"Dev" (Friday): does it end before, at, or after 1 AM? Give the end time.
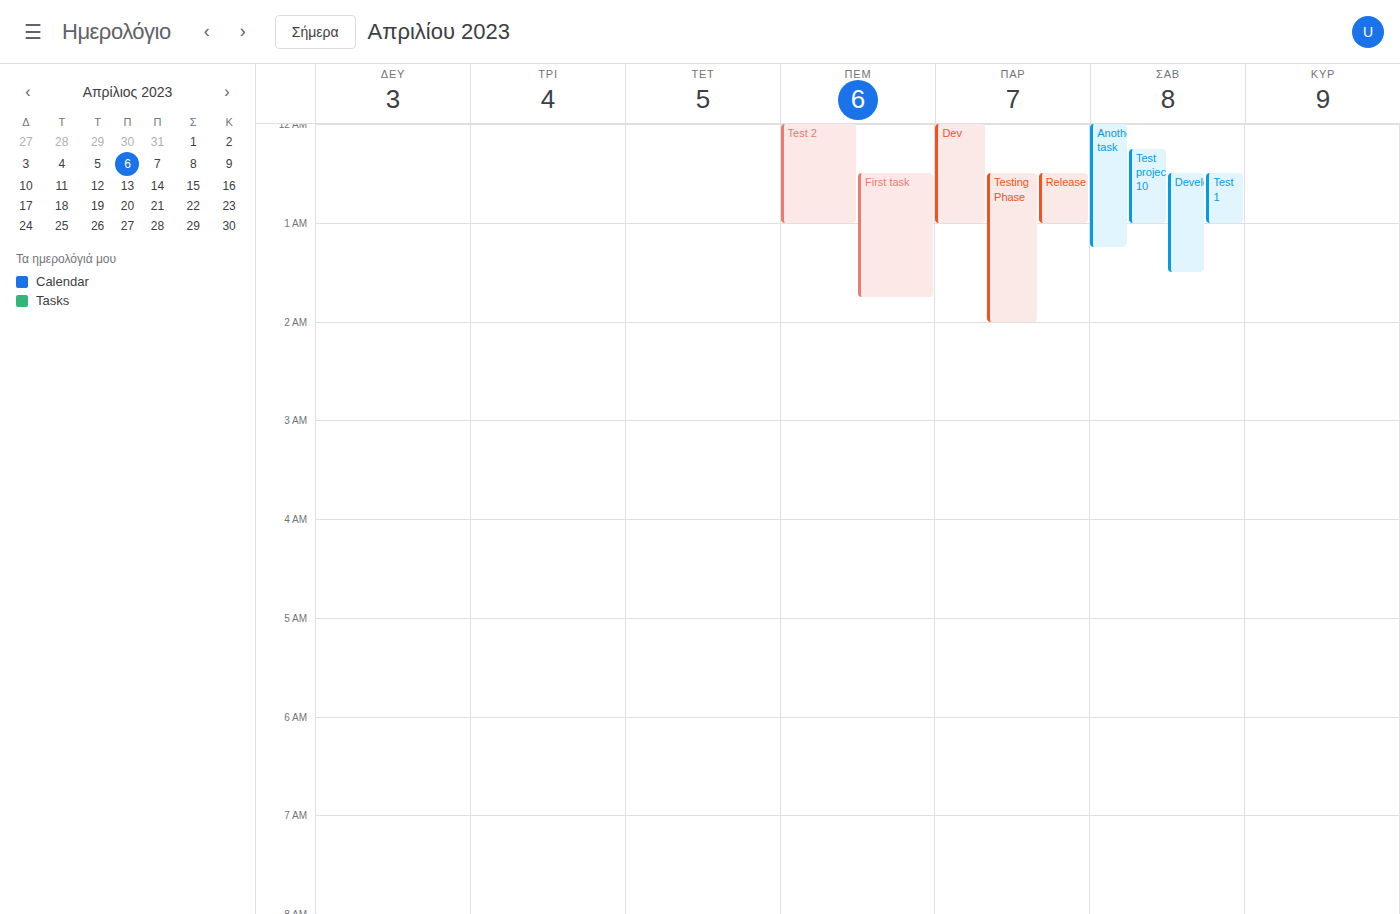
1:00 AM -- exactly at 1 AM, on the 1 AM line.